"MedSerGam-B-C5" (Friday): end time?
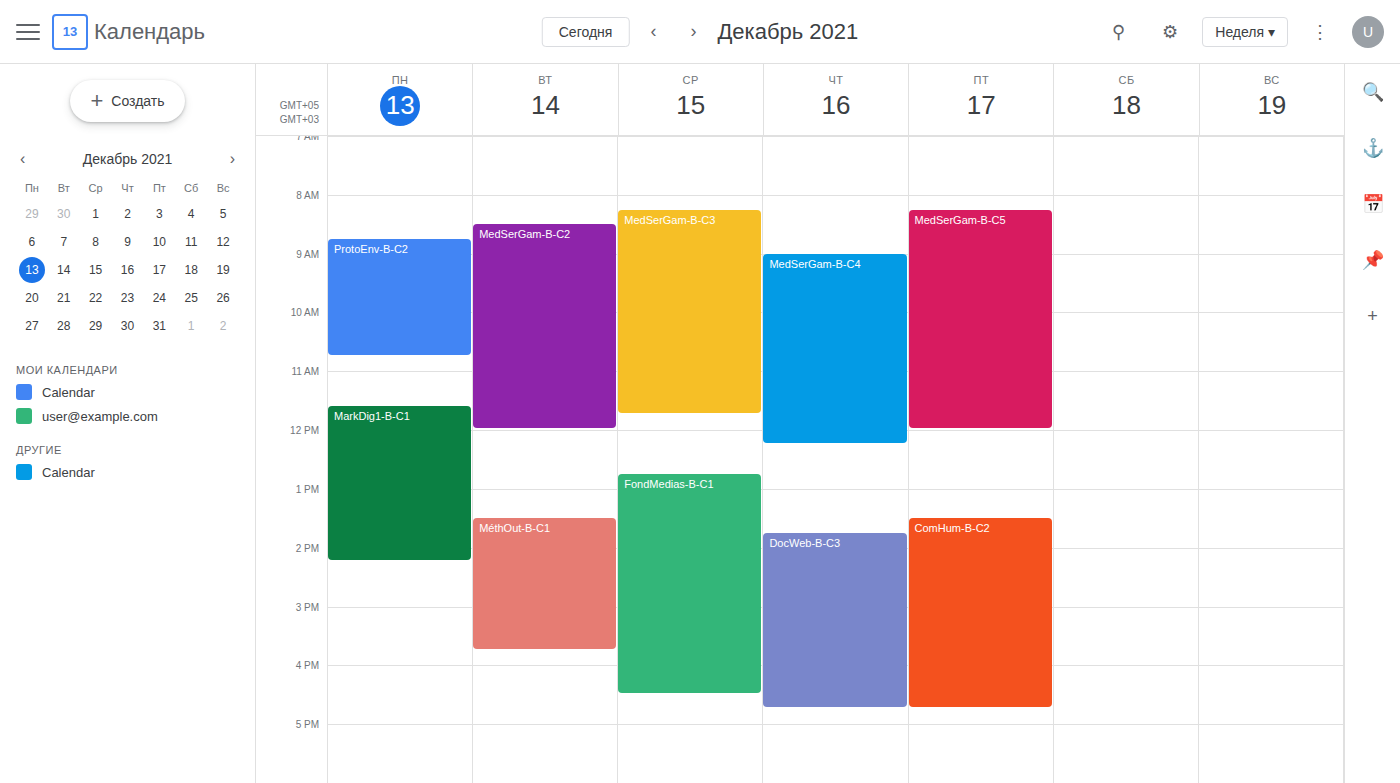
12:00 PM